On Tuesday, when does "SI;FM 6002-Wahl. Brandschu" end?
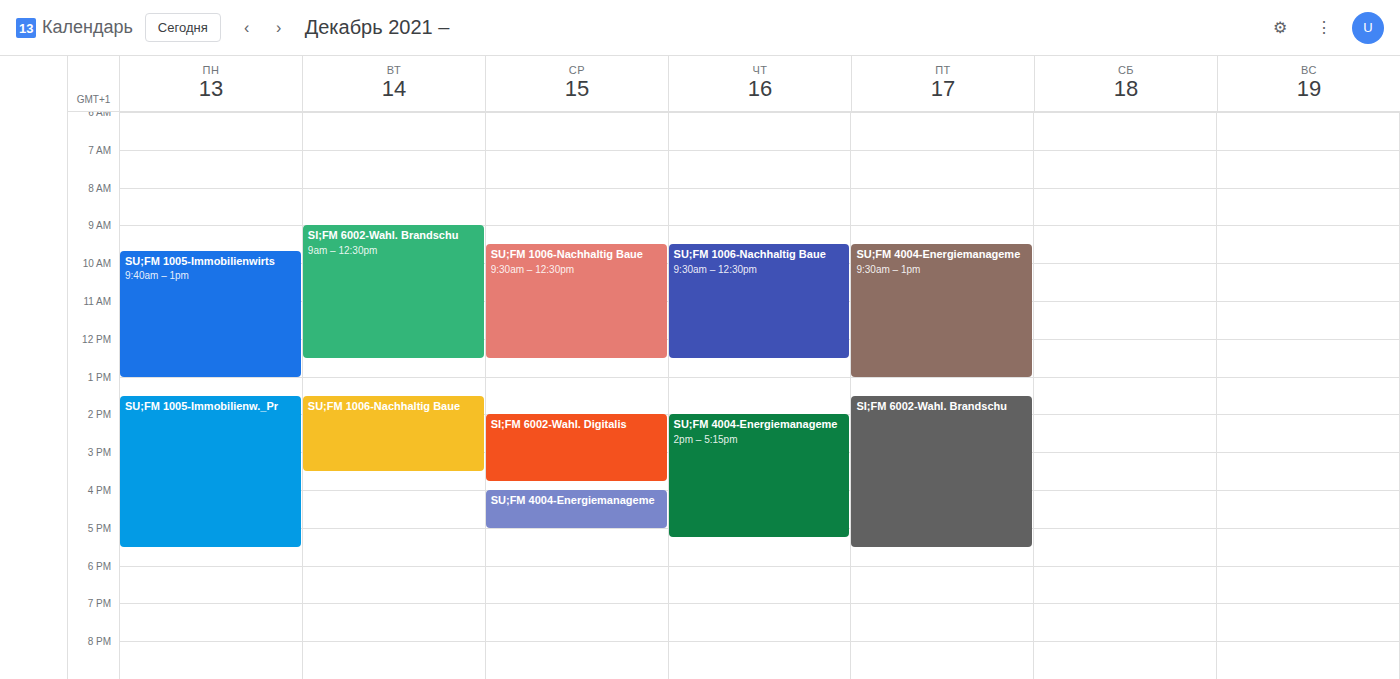
12:30 PM